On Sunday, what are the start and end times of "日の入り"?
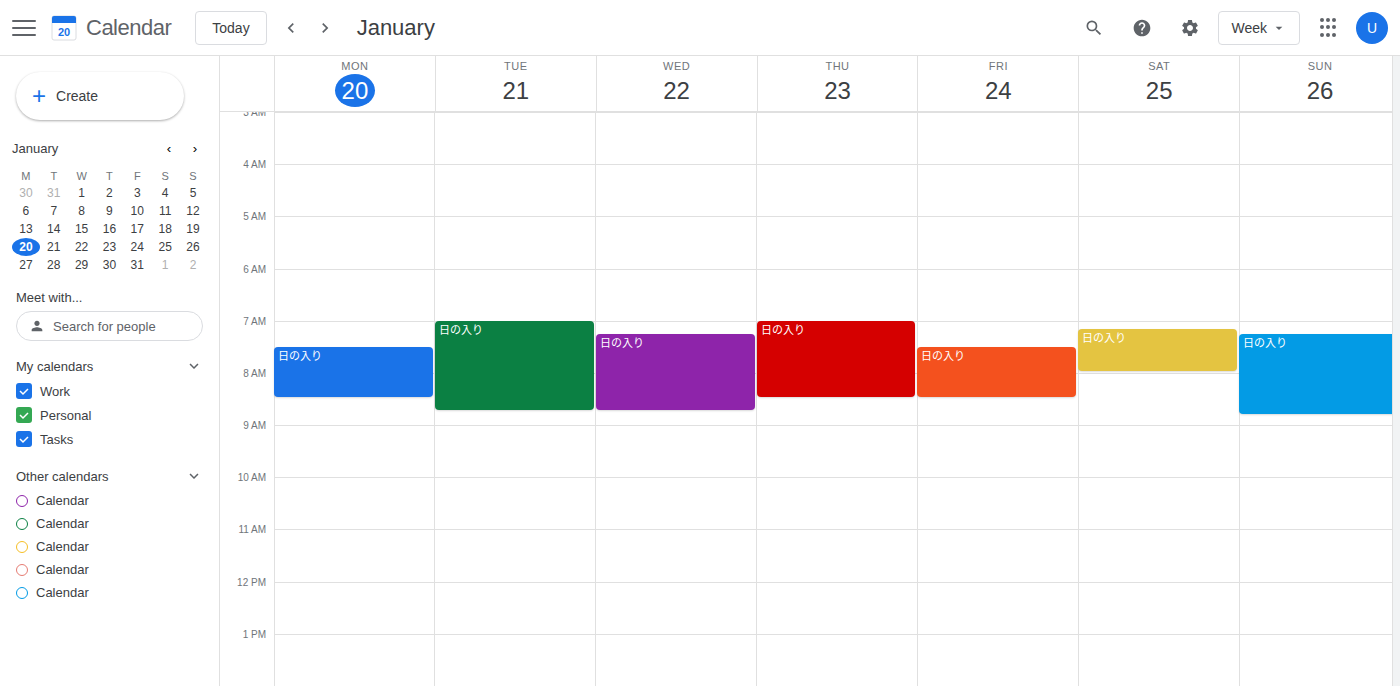
7:15 AM to 8:50 AM